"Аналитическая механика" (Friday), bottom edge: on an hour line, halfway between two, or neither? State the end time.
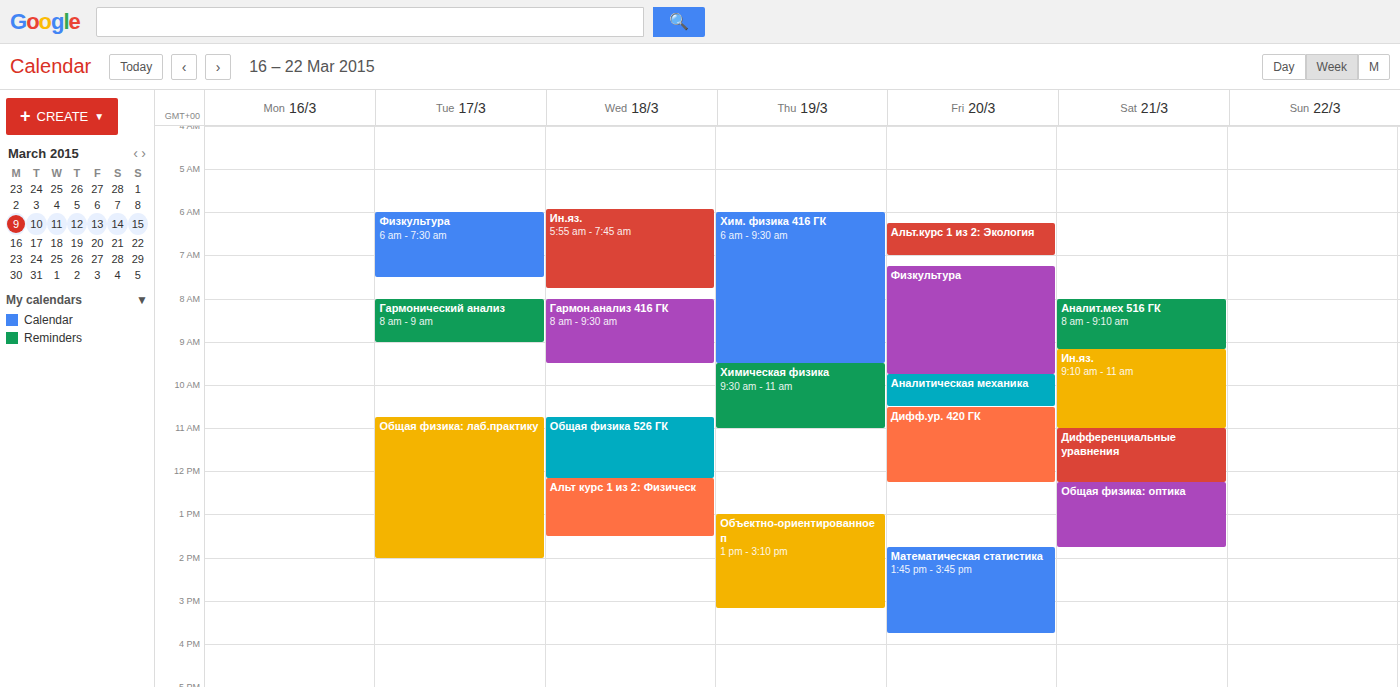
10:30 AM -- halfway between the 10 AM and 11 AM lines.